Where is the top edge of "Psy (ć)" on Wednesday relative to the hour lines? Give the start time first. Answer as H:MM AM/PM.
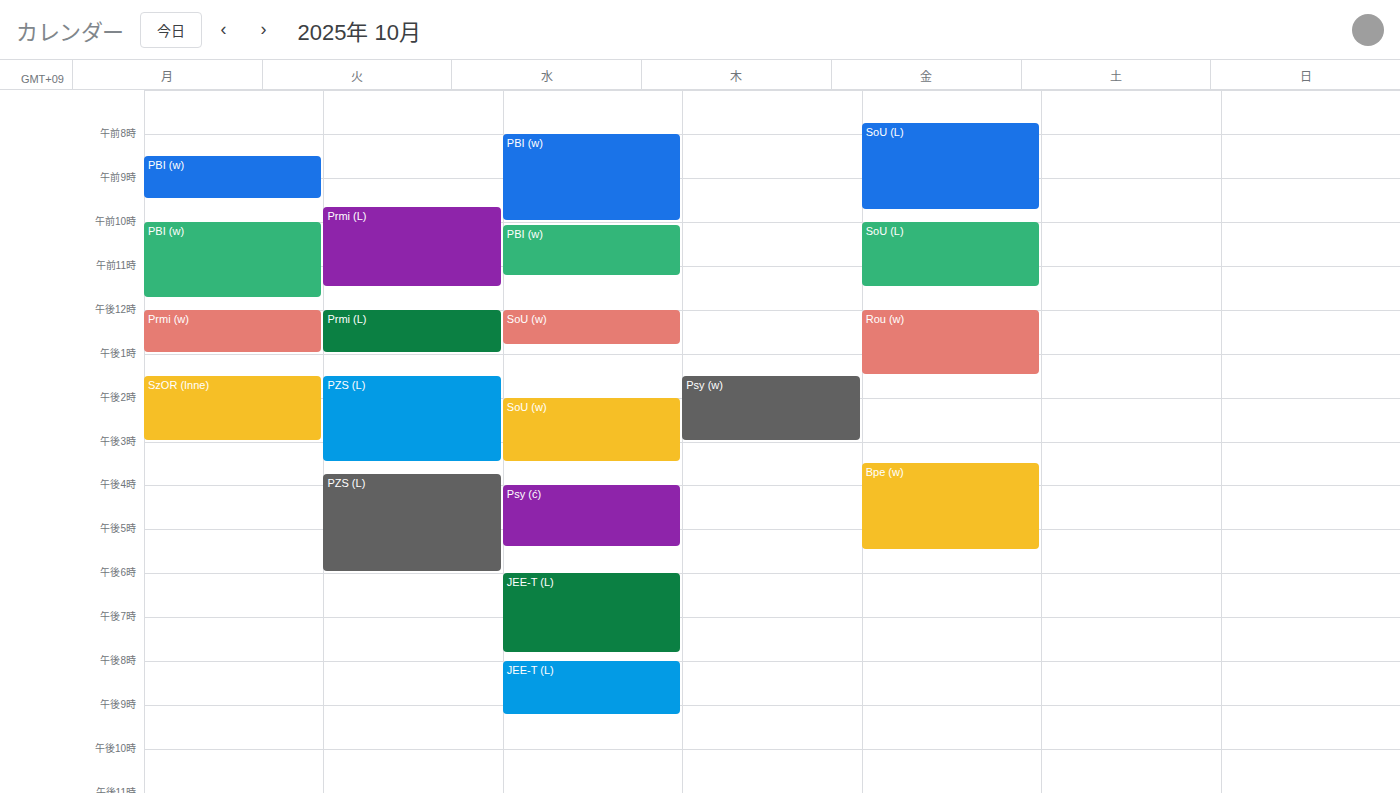
4:00 PM -- exactly on the 4 PM line.